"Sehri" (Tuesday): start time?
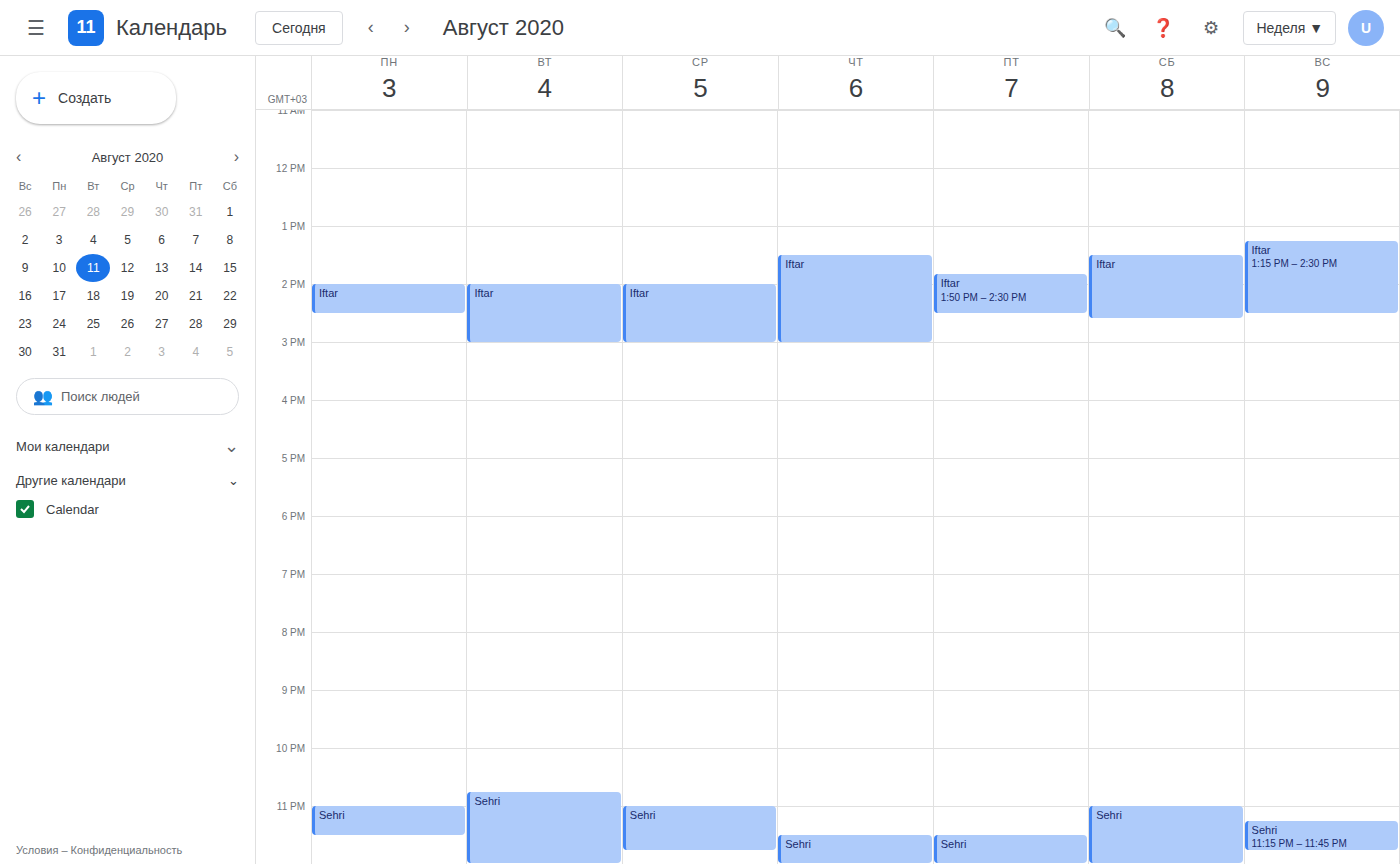
10:45 PM